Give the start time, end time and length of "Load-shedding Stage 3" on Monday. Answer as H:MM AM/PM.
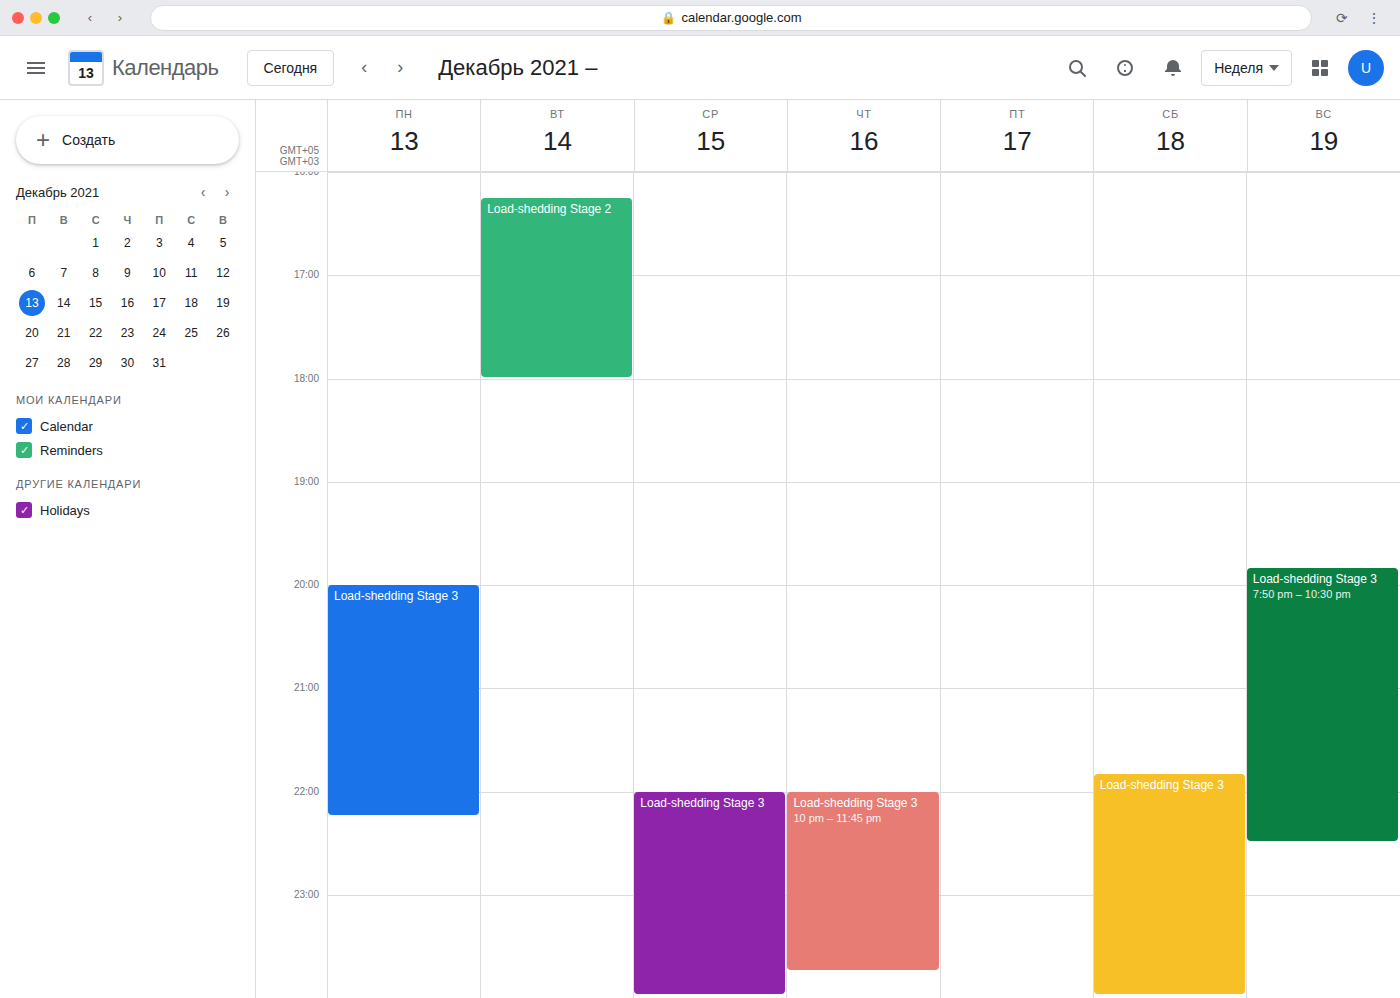
8:00 PM to 10:15 PM, 2 hours 15 minutes